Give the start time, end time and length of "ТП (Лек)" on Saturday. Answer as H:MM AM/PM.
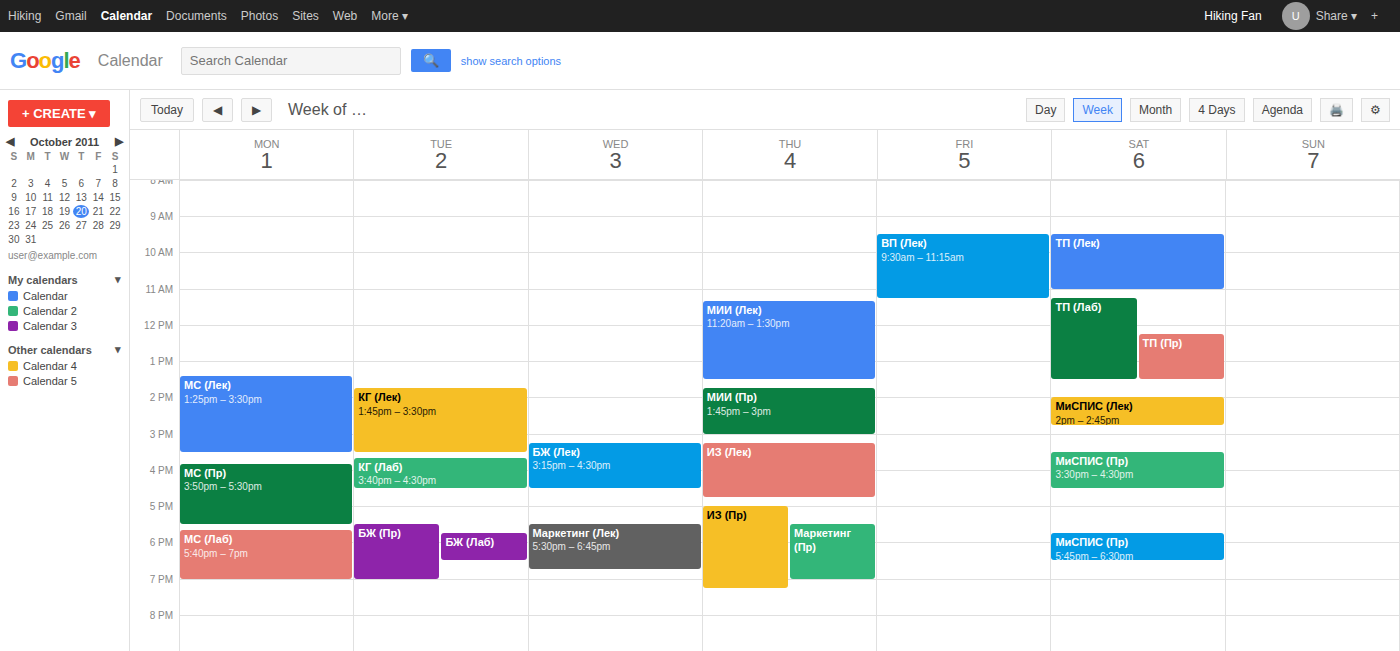
9:30 AM to 11:00 AM, 1 hour 30 minutes